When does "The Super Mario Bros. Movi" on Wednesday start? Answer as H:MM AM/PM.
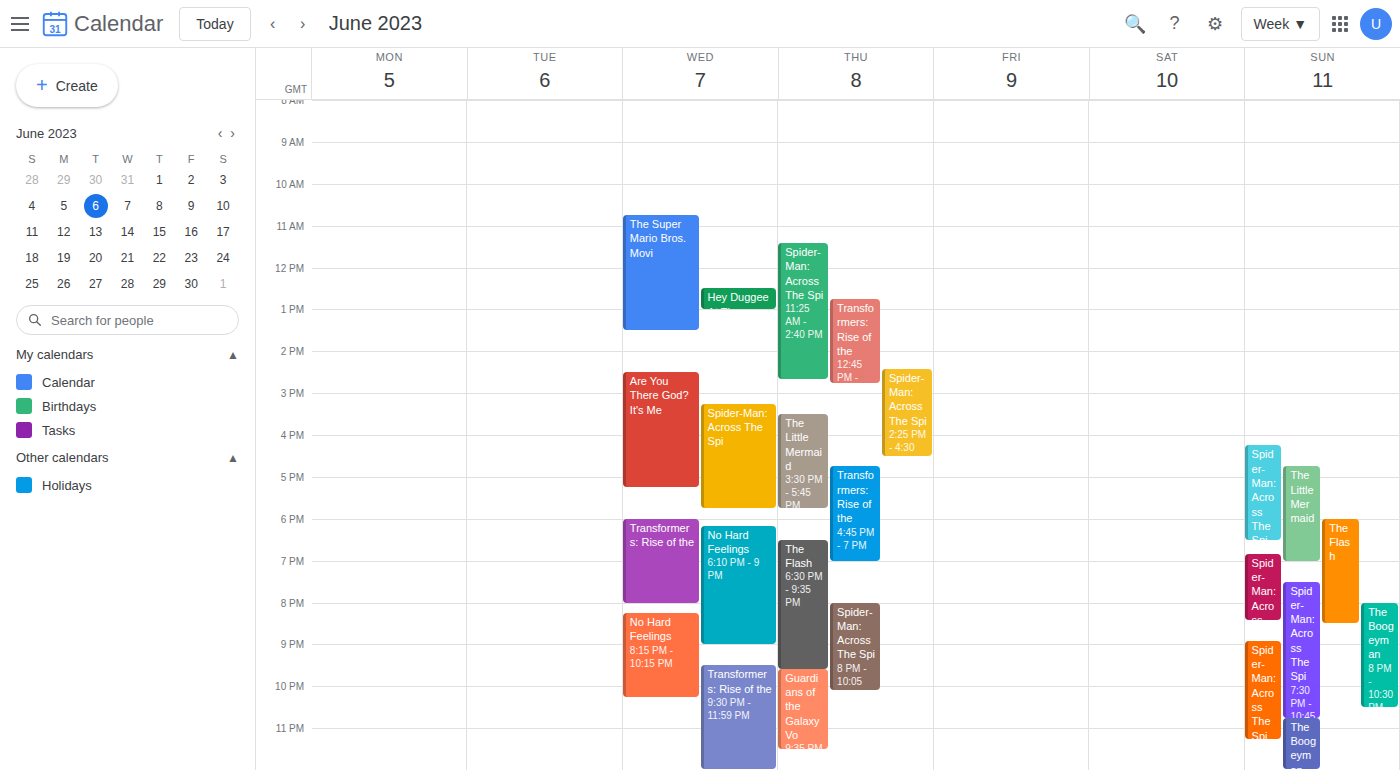
10:45 AM